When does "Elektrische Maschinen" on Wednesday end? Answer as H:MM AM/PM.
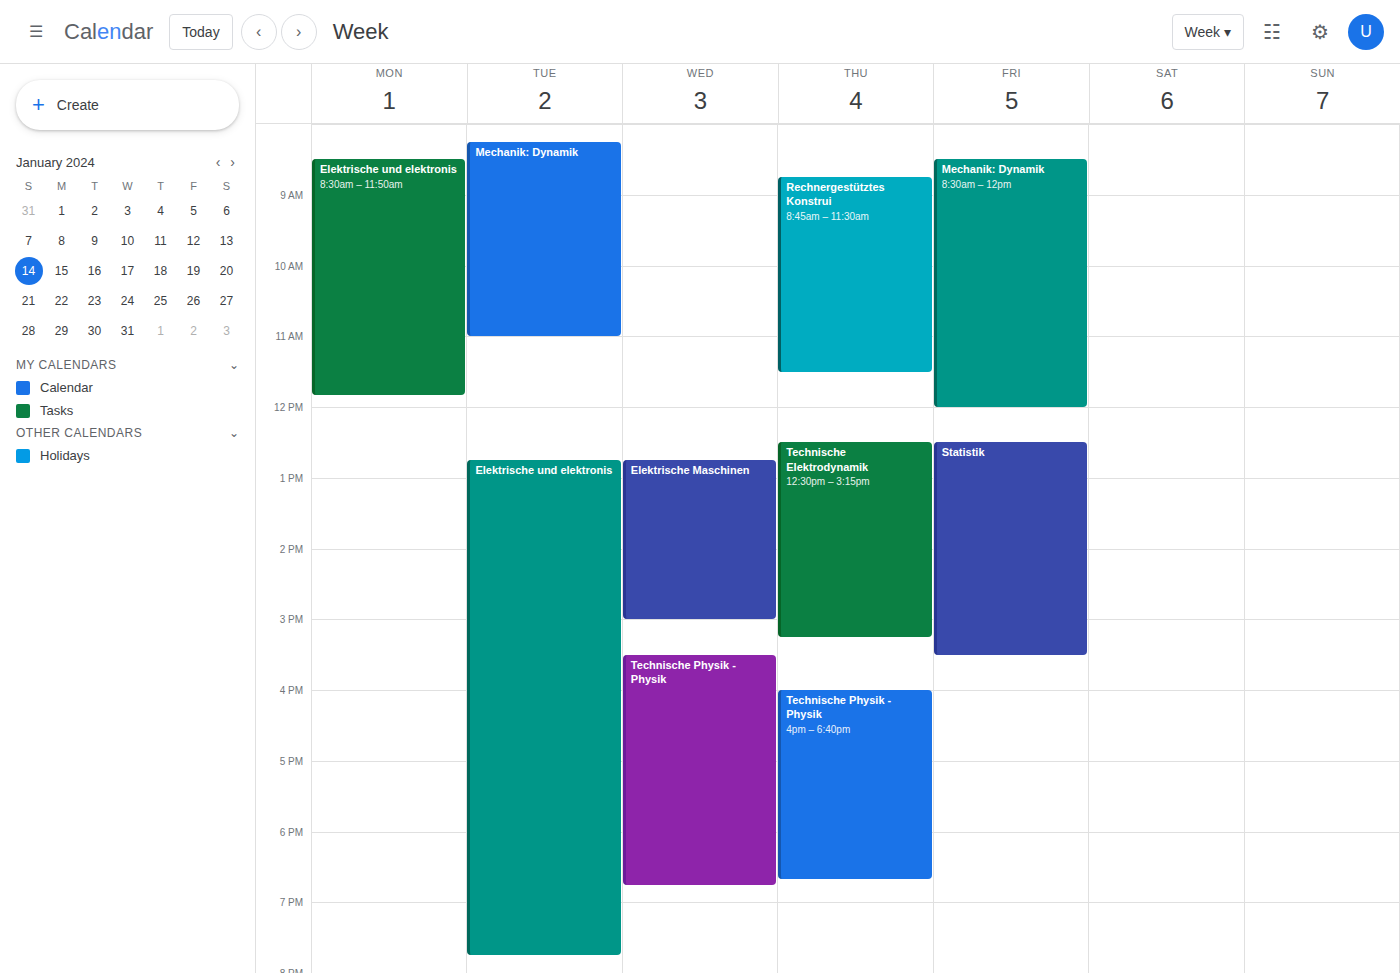
3:00 PM